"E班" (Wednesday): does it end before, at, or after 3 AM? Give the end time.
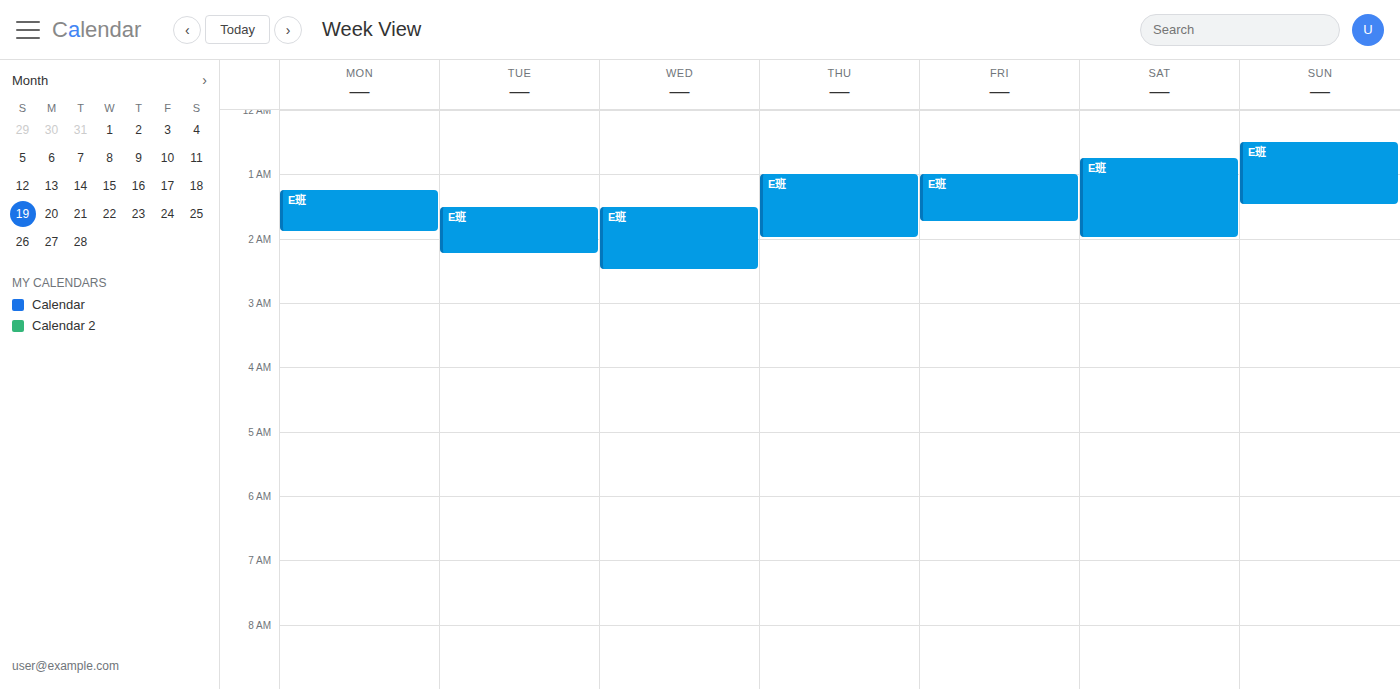
2:30 AM -- before 3 AM, 30 minutes above the 3 AM line.